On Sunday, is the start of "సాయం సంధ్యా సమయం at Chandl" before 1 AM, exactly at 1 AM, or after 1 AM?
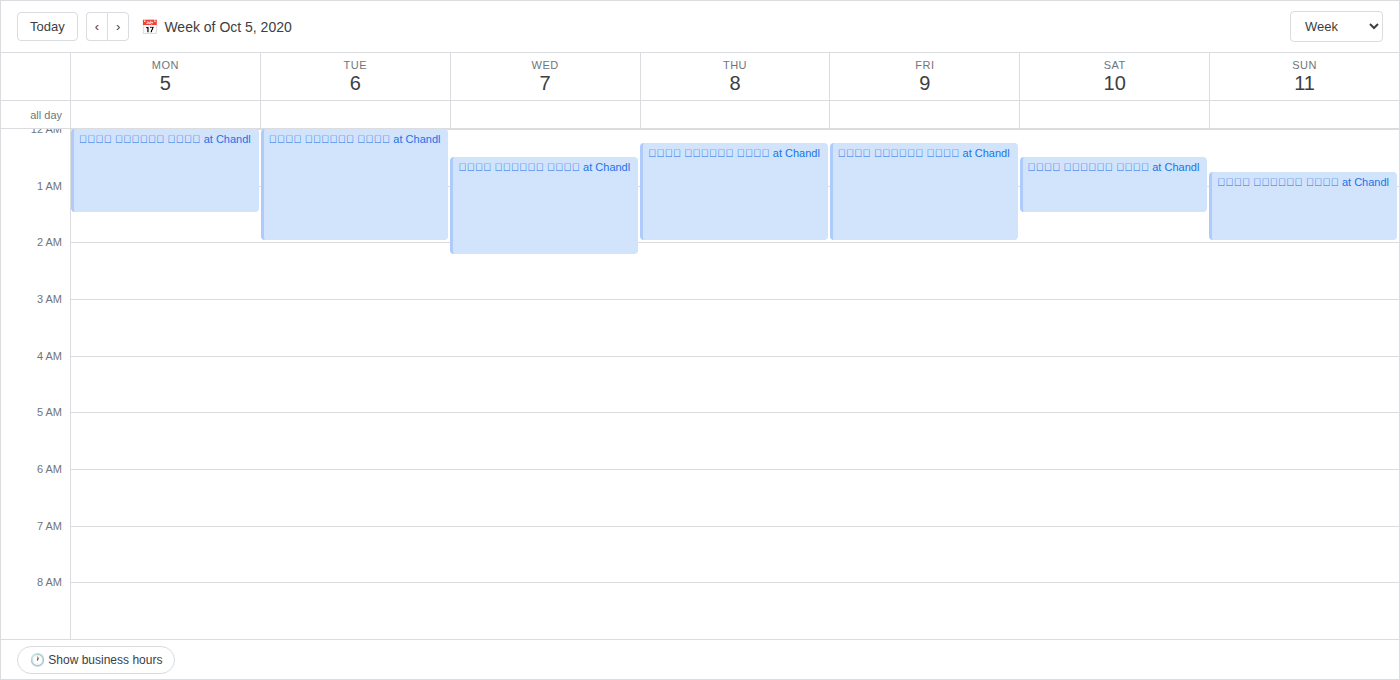
12:45 AM -- before 1 AM, 15 minutes above the 1 AM line.